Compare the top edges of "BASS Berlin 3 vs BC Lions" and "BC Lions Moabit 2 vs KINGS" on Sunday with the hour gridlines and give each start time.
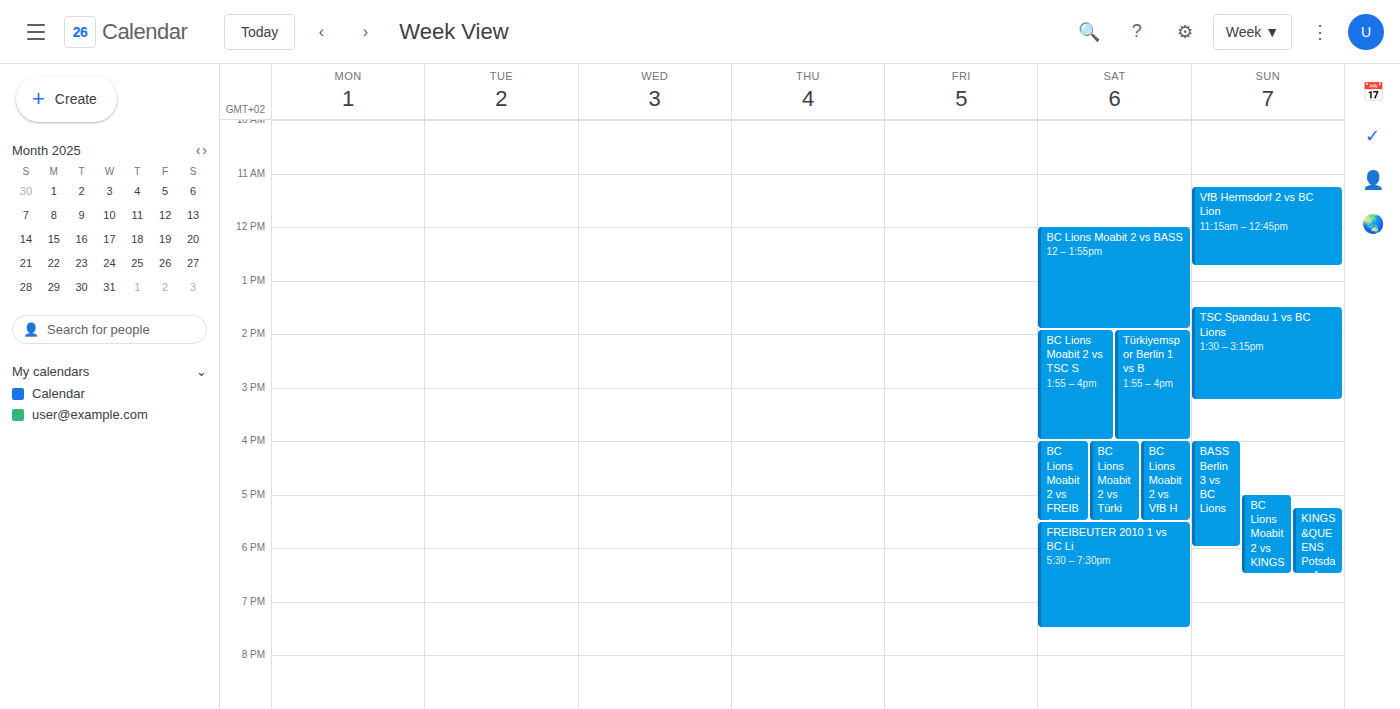
"BASS Berlin 3 vs BC Lions": 4:00 PM, exactly on the 4 PM line. "BC Lions Moabit 2 vs KINGS": 5:00 PM, exactly on the 5 PM line.